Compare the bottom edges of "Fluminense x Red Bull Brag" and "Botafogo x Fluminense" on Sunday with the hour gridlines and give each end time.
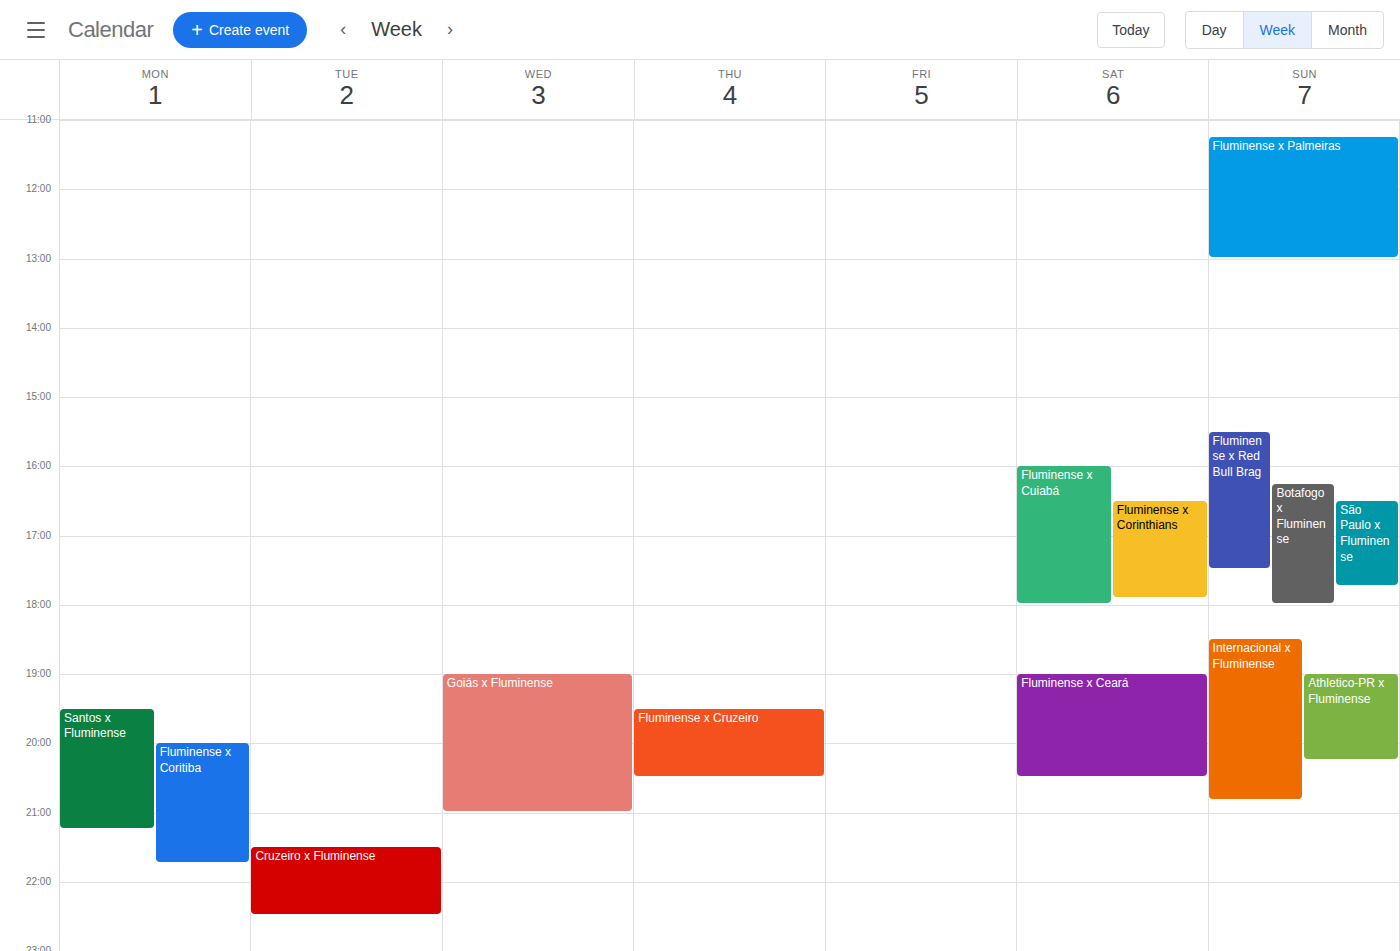
"Fluminense x Red Bull Brag": 5:30 PM, halfway between the 5 PM and 6 PM lines. "Botafogo x Fluminense": 6:00 PM, exactly on the 6 PM line.